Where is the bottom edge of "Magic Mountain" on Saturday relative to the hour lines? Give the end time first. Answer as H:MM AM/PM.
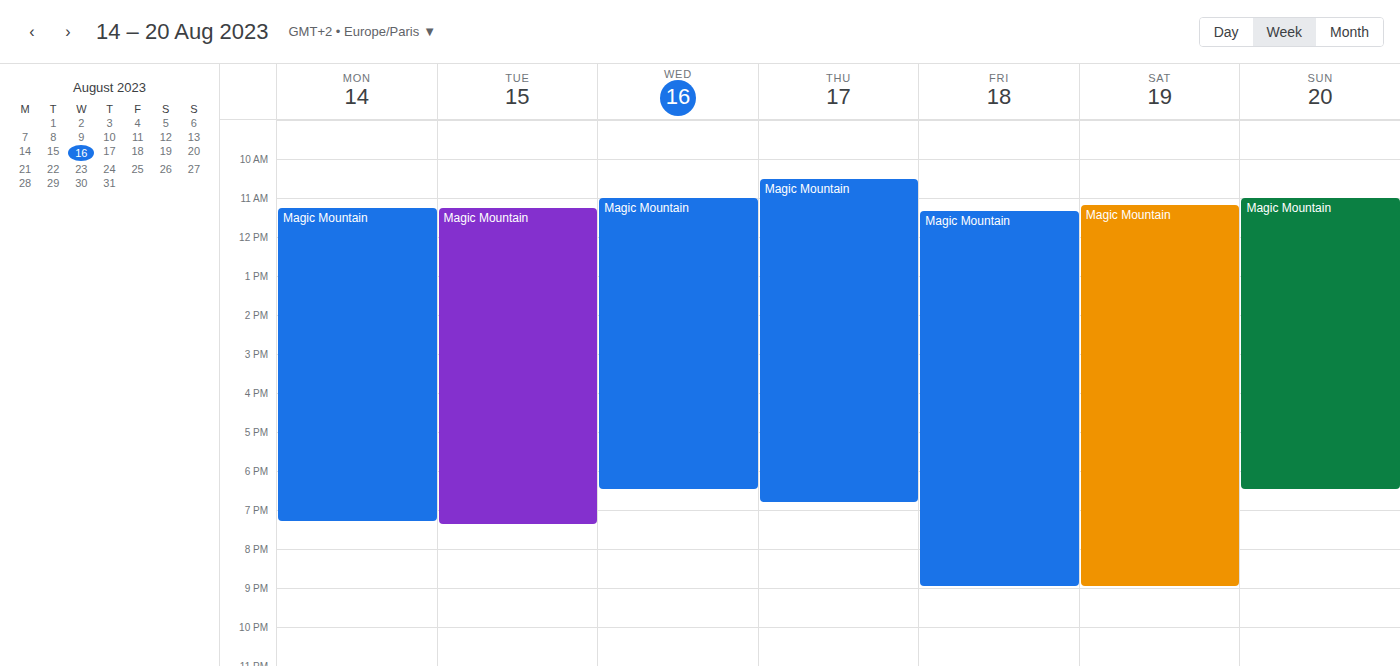
9:00 PM -- exactly on the 9 PM line.